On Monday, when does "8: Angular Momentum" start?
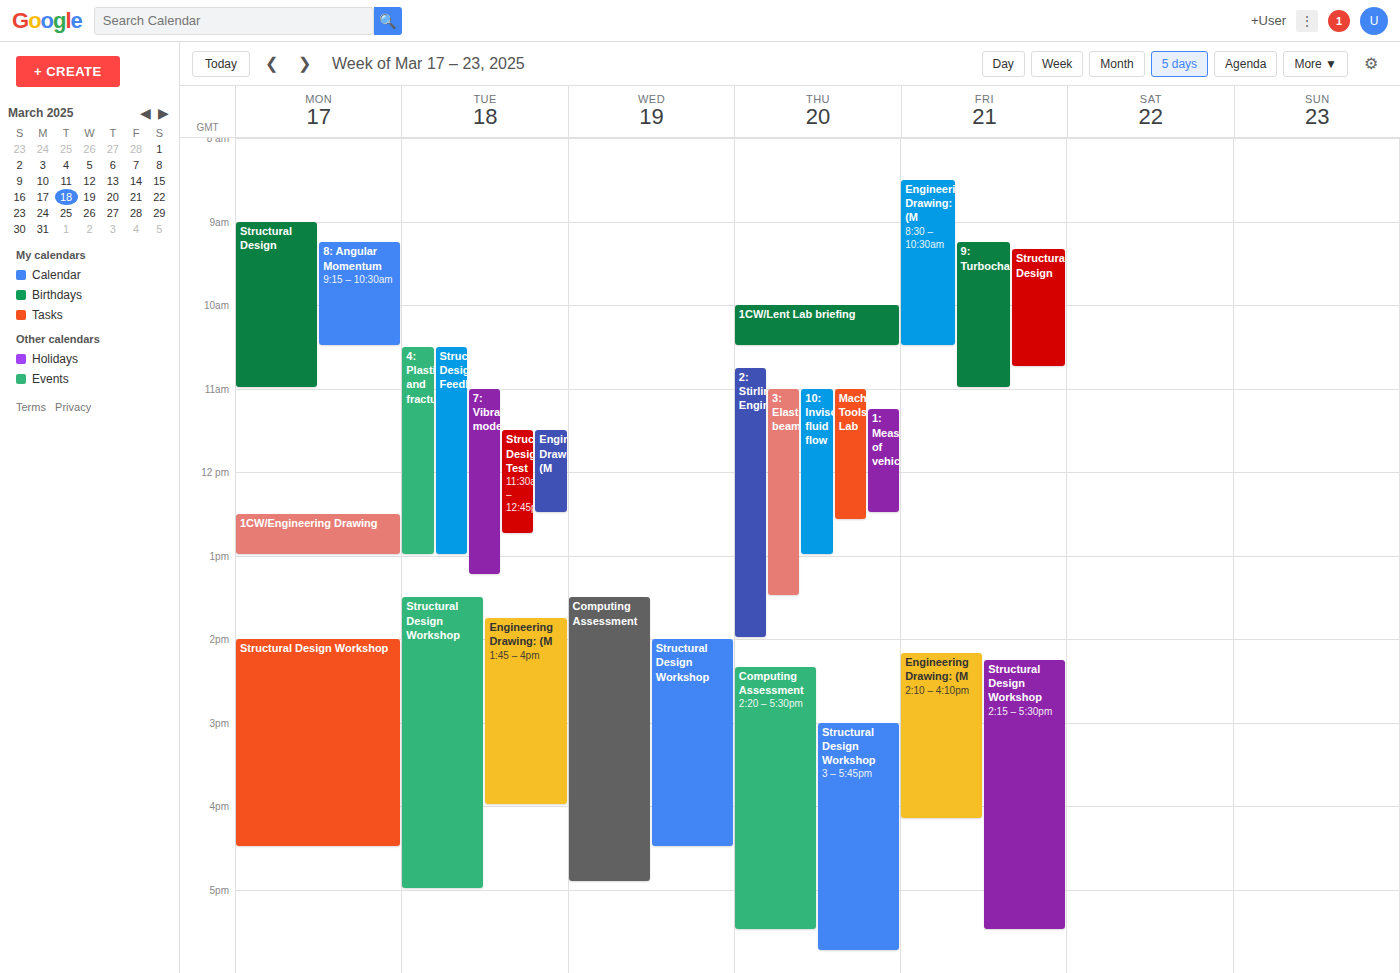
9:15 AM